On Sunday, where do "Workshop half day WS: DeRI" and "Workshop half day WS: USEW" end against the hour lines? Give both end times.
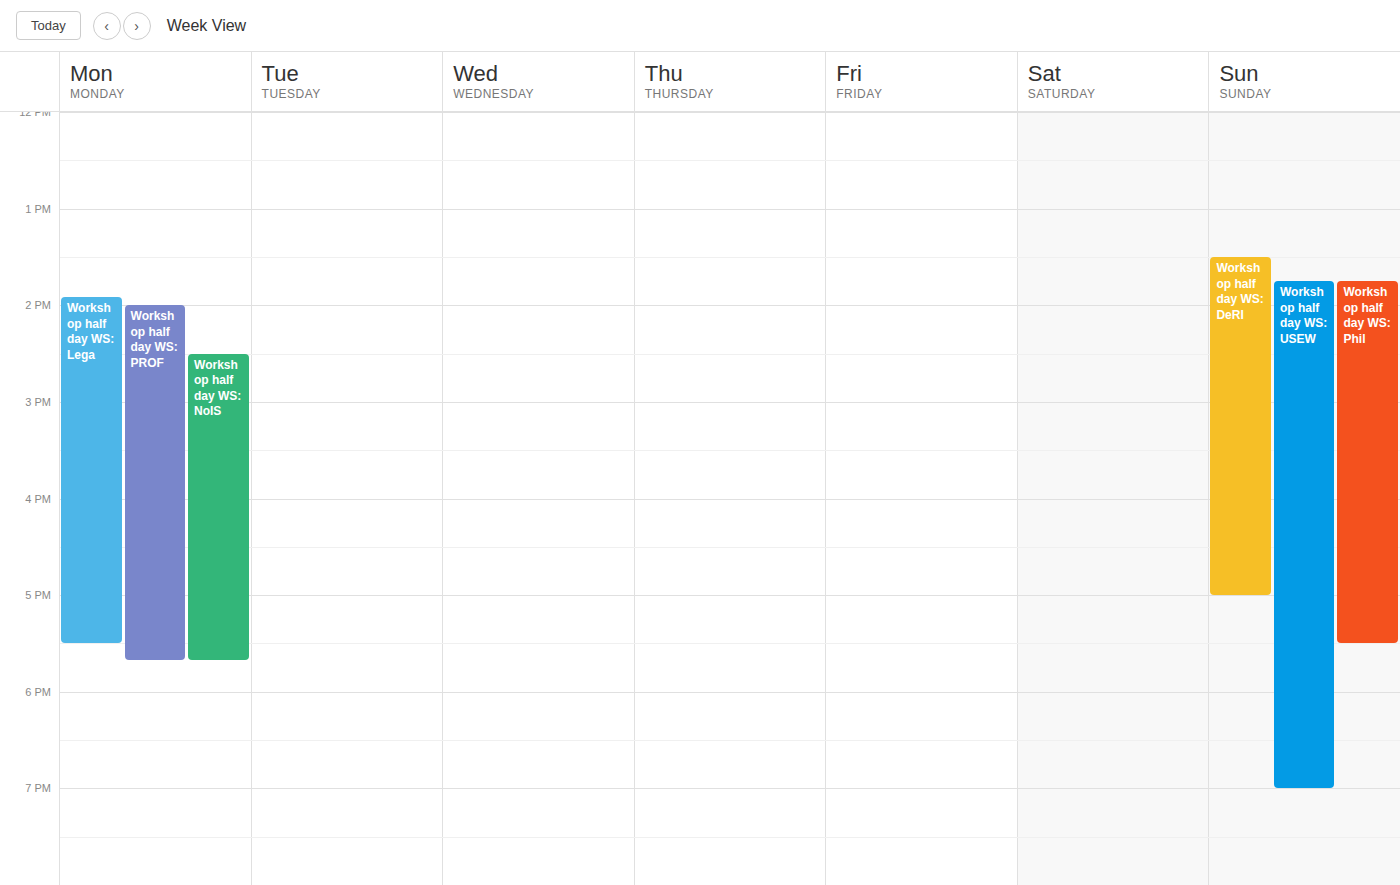
"Workshop half day WS: DeRI": 17:00, exactly on the 17:00 line. "Workshop half day WS: USEW": 19:00, exactly on the 19:00 line.